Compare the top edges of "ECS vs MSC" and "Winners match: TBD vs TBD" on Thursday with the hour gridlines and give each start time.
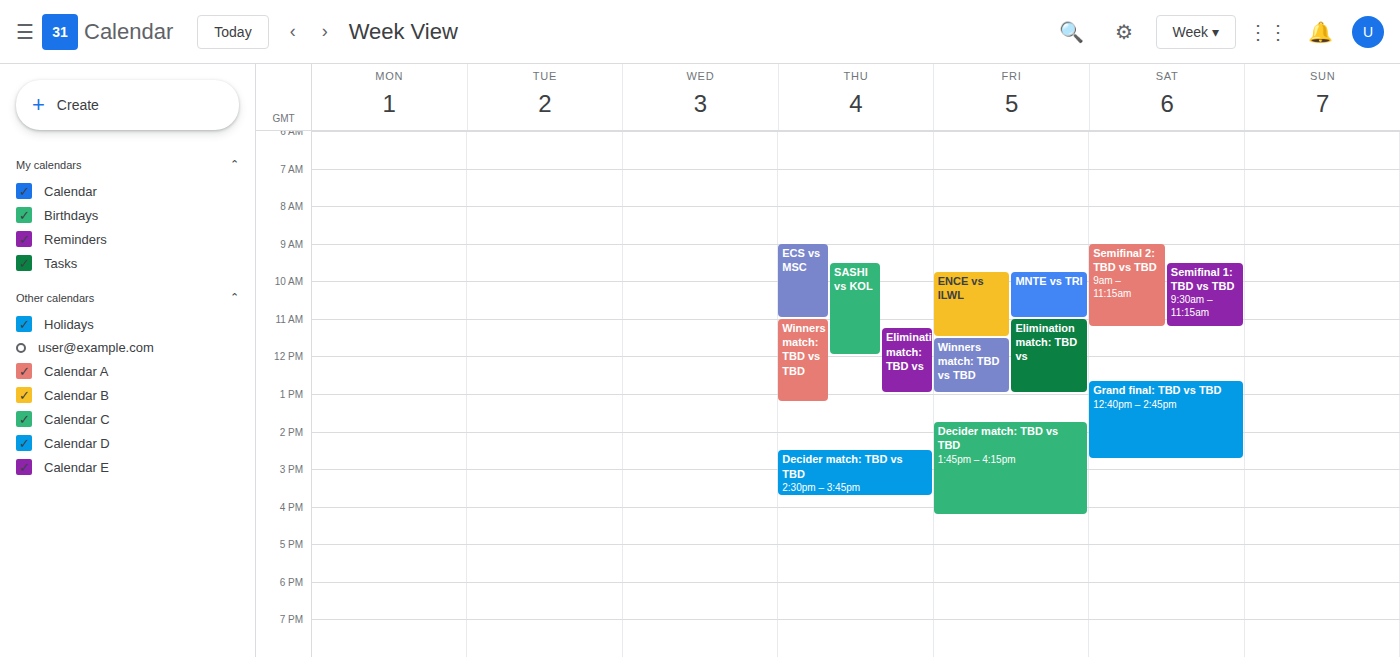
"ECS vs MSC": 9:00 AM, exactly on the 9 AM line. "Winners match: TBD vs TBD": 11:00 AM, exactly on the 11 AM line.